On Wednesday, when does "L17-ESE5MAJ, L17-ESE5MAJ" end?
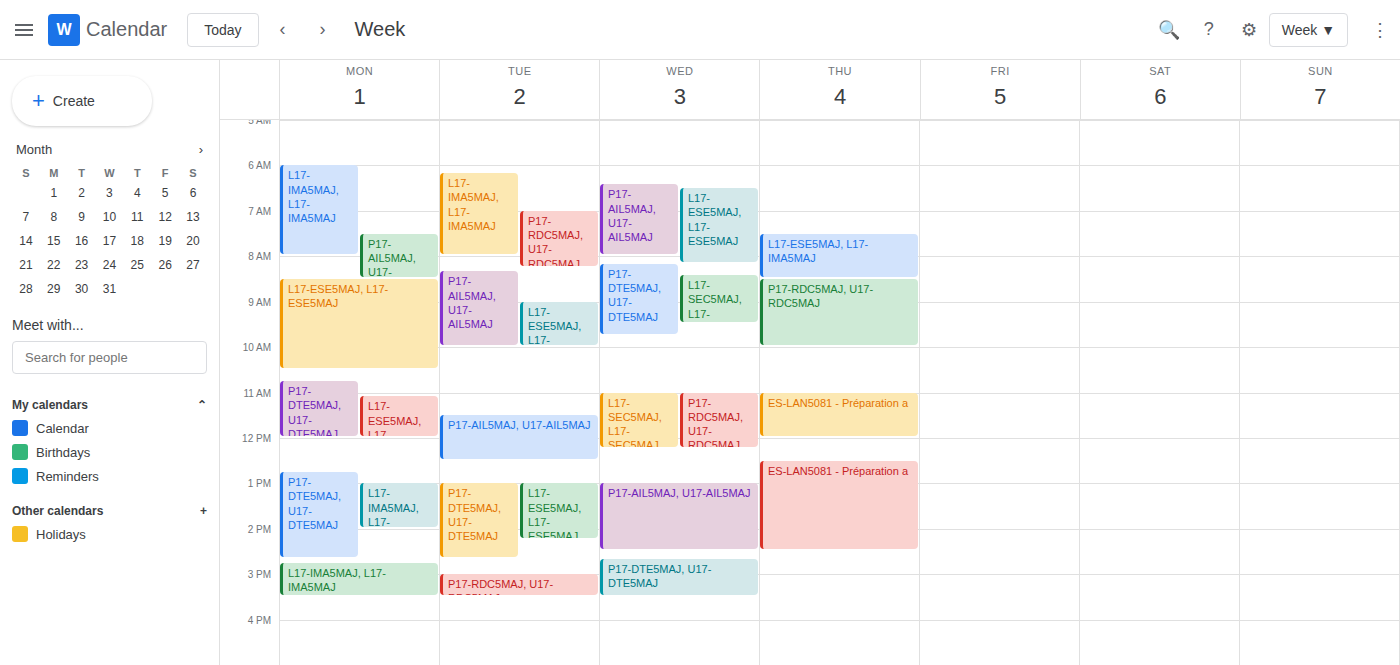
8:10 AM